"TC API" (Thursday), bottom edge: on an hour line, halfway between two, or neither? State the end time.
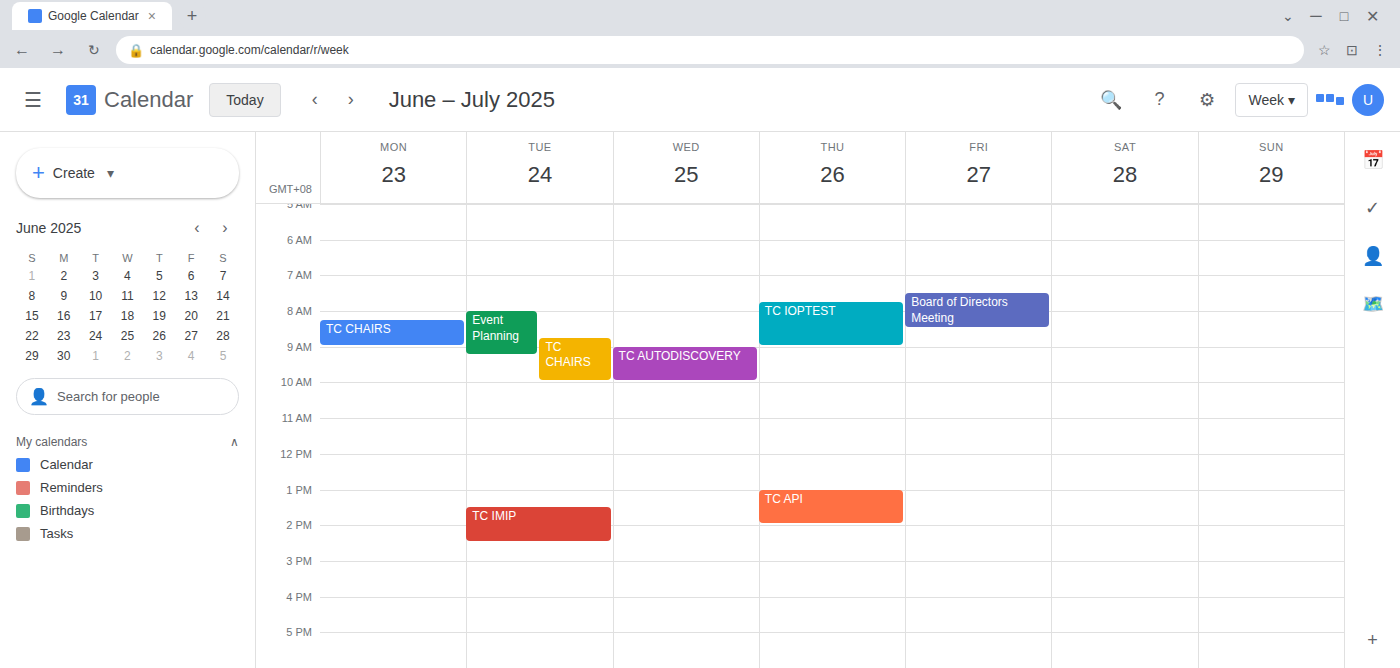
2:00 PM -- exactly on the 2 PM line.